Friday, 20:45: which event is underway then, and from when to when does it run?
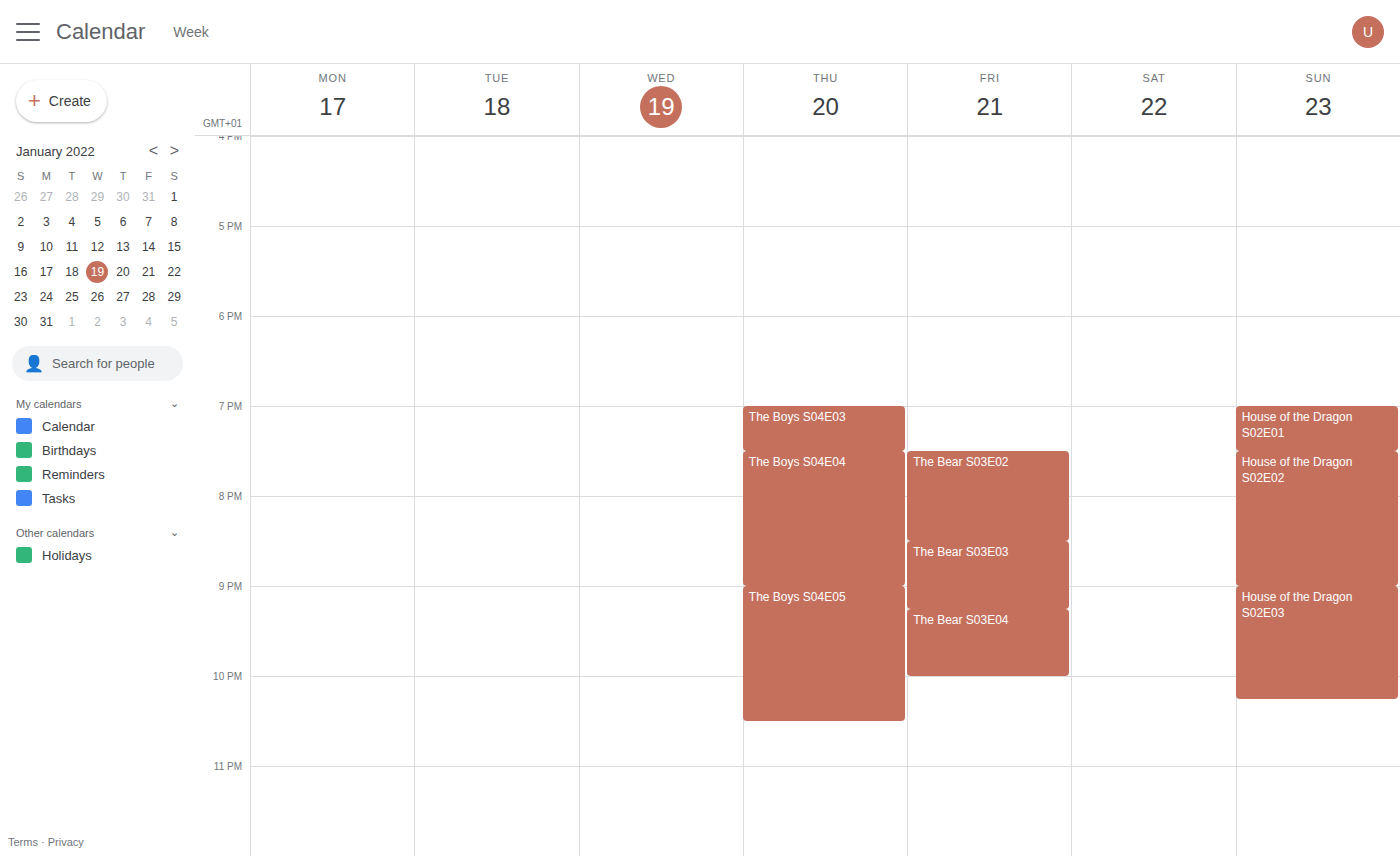
"The Bear S03E03", 20:30 to 21:15